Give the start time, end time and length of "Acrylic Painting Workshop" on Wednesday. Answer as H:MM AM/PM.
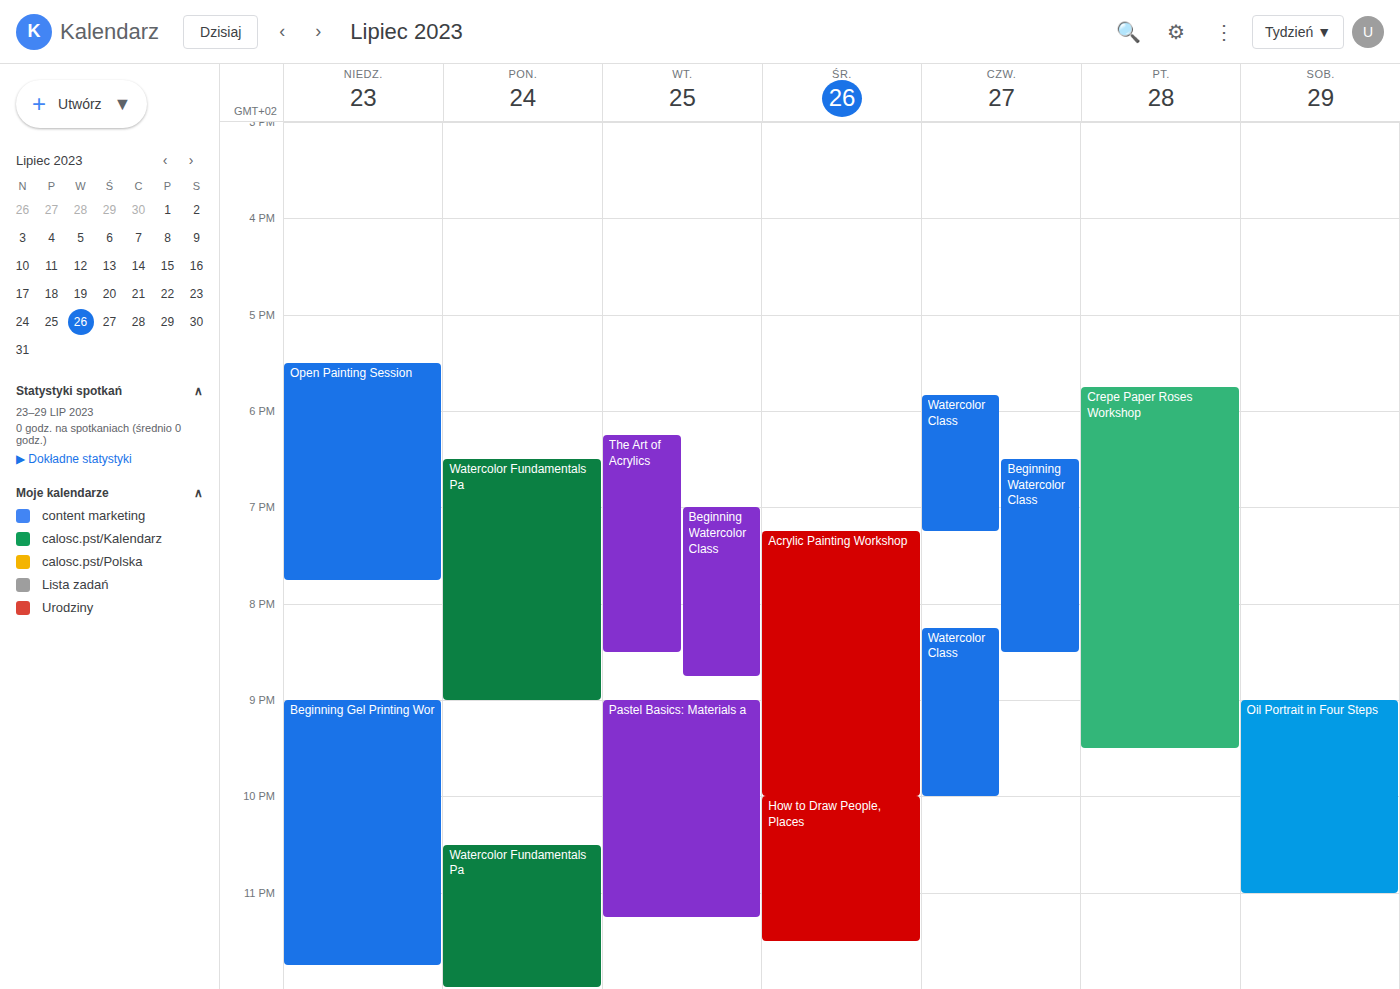
7:15 PM to 10:00 PM, 2 hours 45 minutes